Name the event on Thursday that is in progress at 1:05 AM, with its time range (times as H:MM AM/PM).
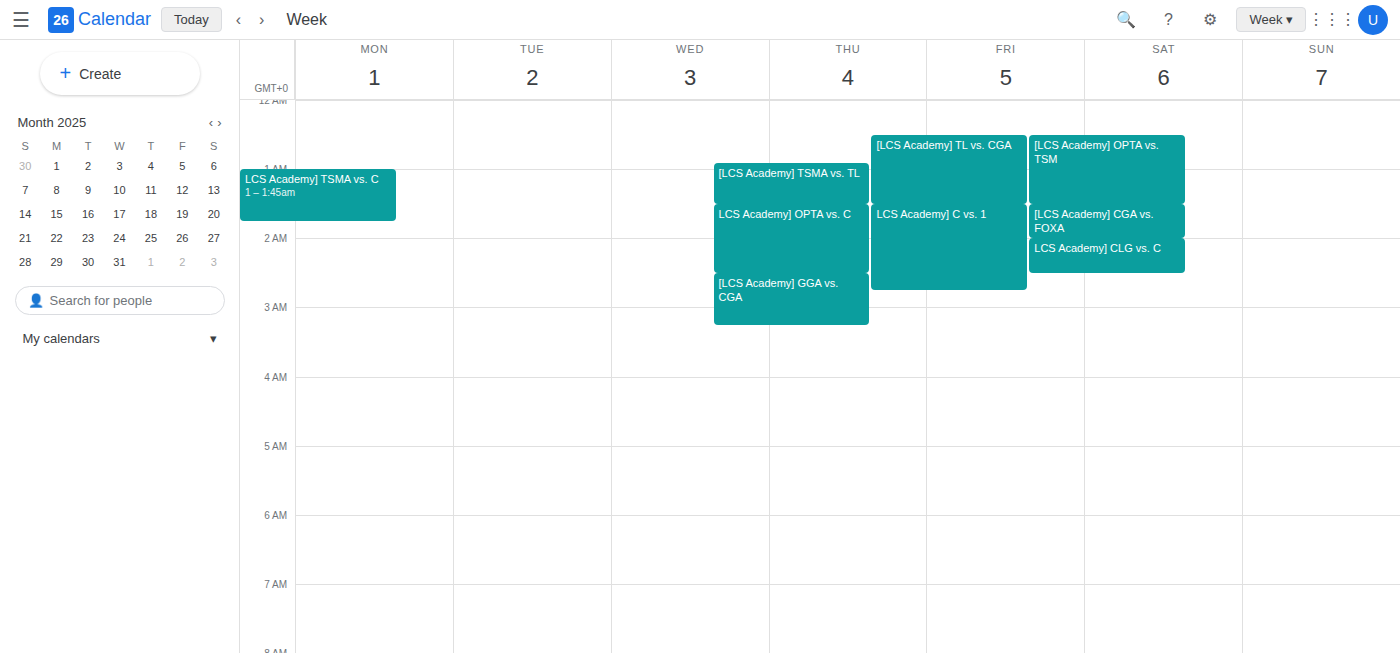
"[LCS Academy] TSMA vs. TL", 12:55 AM to 1:30 AM